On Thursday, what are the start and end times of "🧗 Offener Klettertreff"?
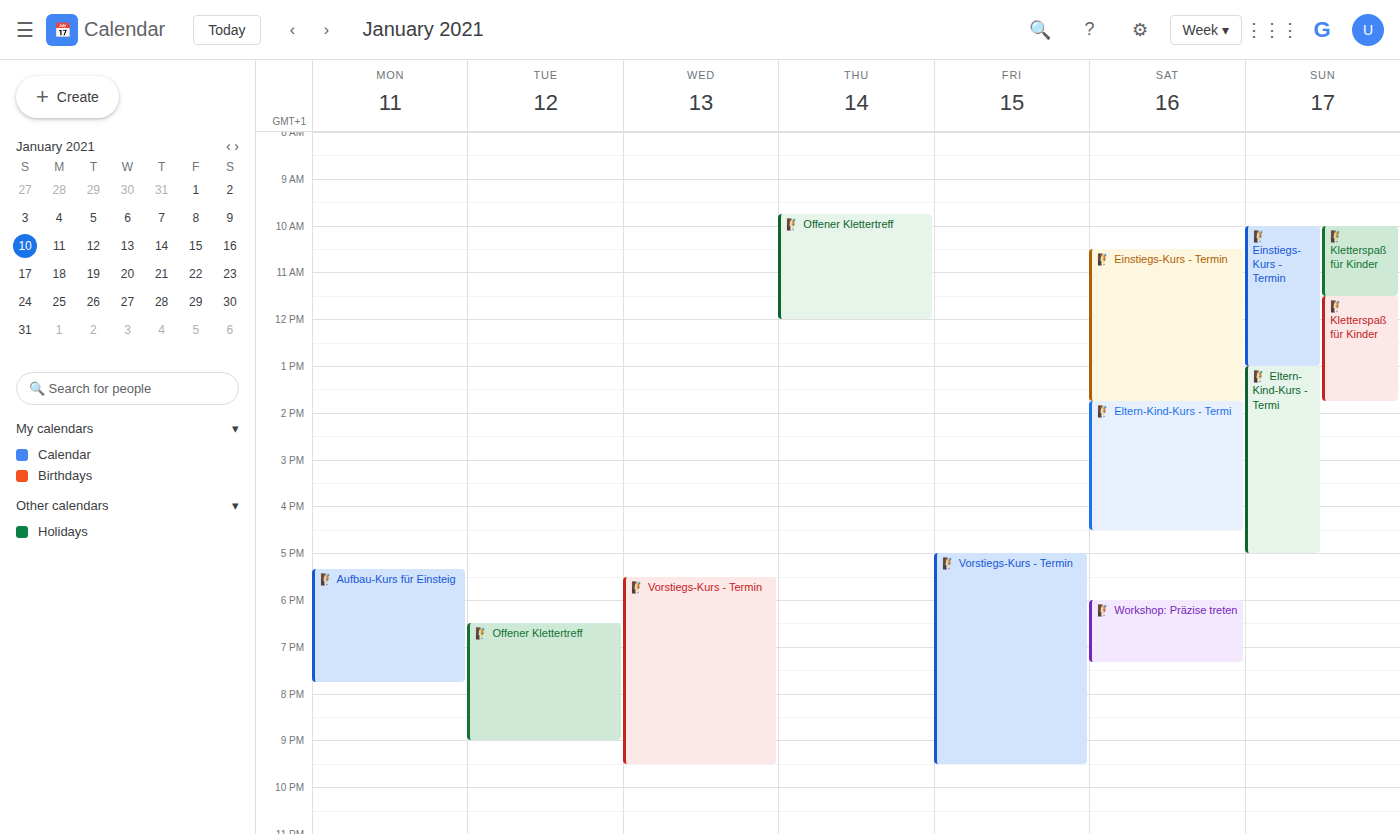
9:45 AM to 12:00 PM